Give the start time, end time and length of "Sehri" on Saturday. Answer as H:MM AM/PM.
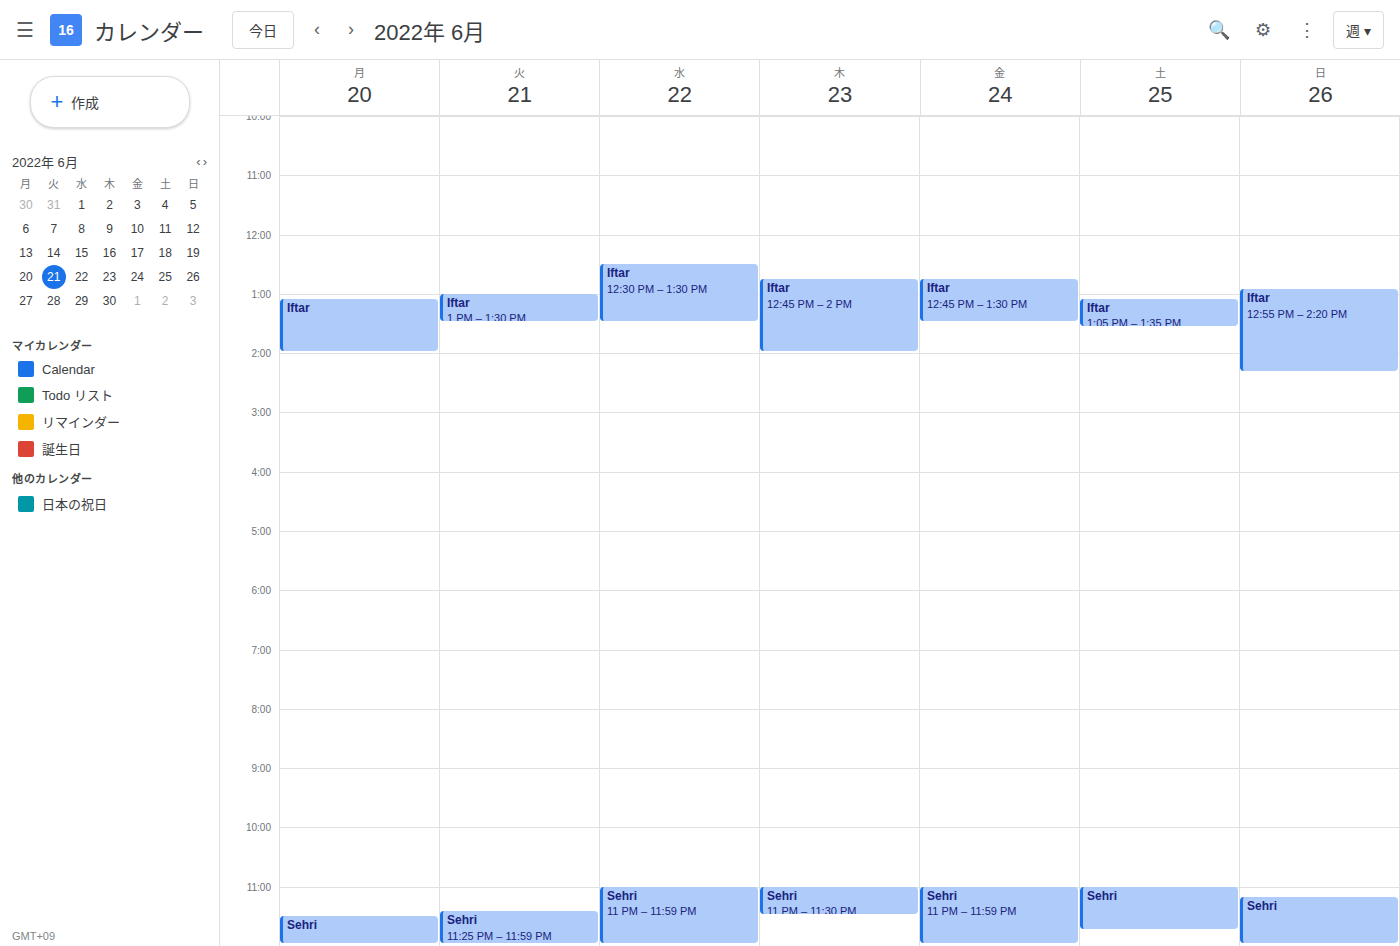
11:00 PM to 11:45 PM, 45 minutes